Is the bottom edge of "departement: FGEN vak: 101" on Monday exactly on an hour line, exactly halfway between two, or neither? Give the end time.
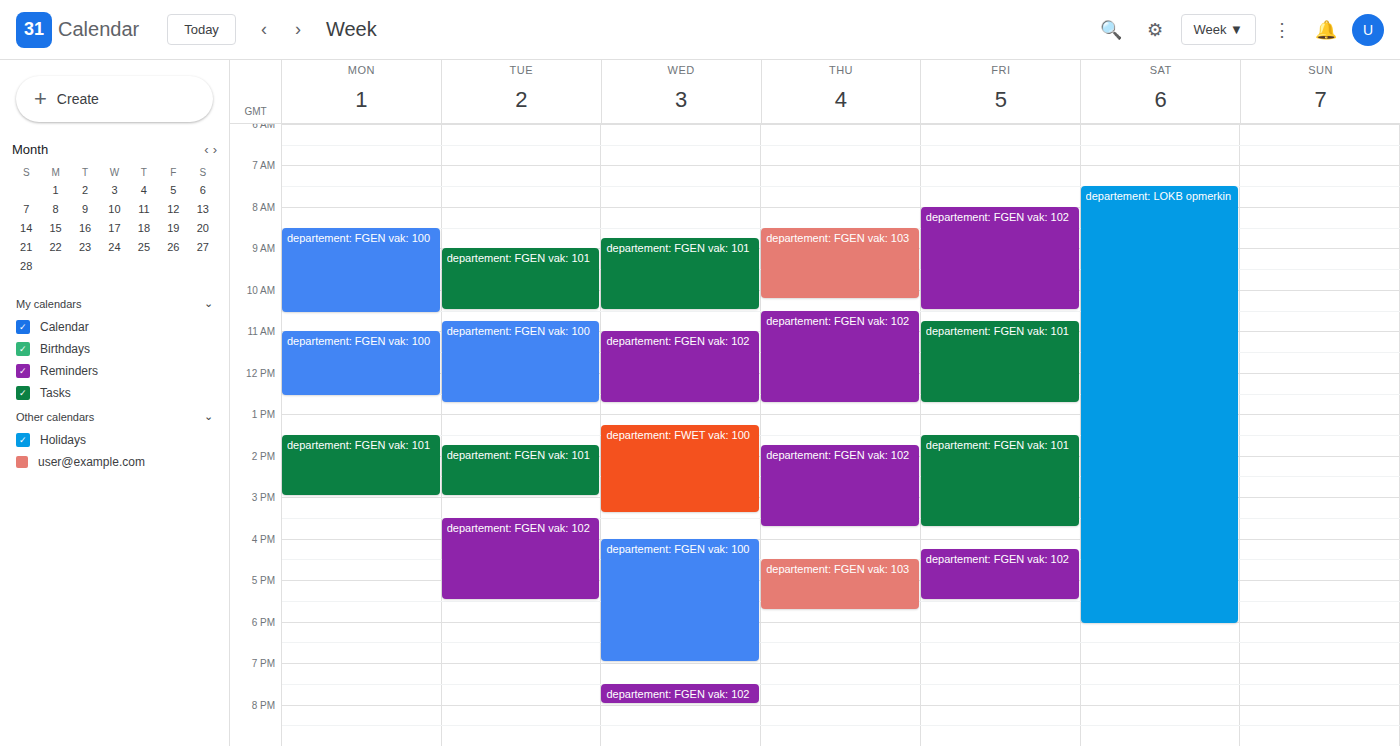
3:00 PM -- exactly on the 3 PM line.